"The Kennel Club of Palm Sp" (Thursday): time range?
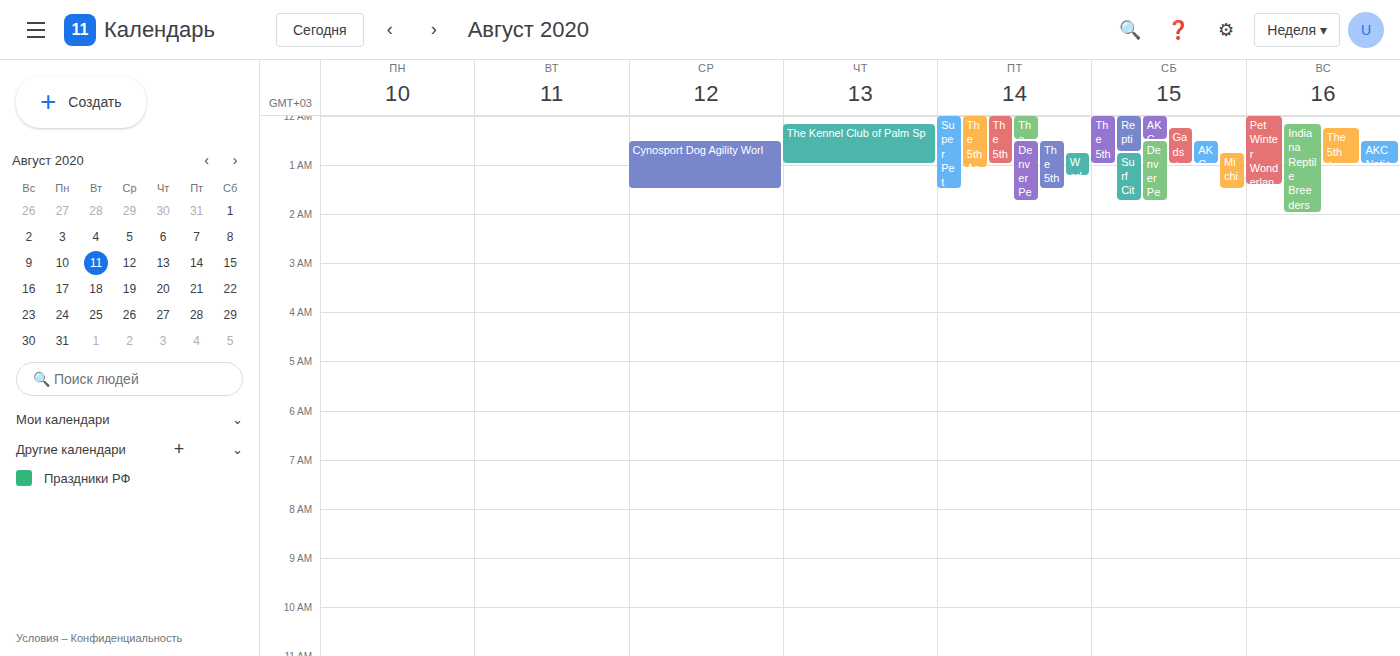
12:10 AM to 1:00 AM